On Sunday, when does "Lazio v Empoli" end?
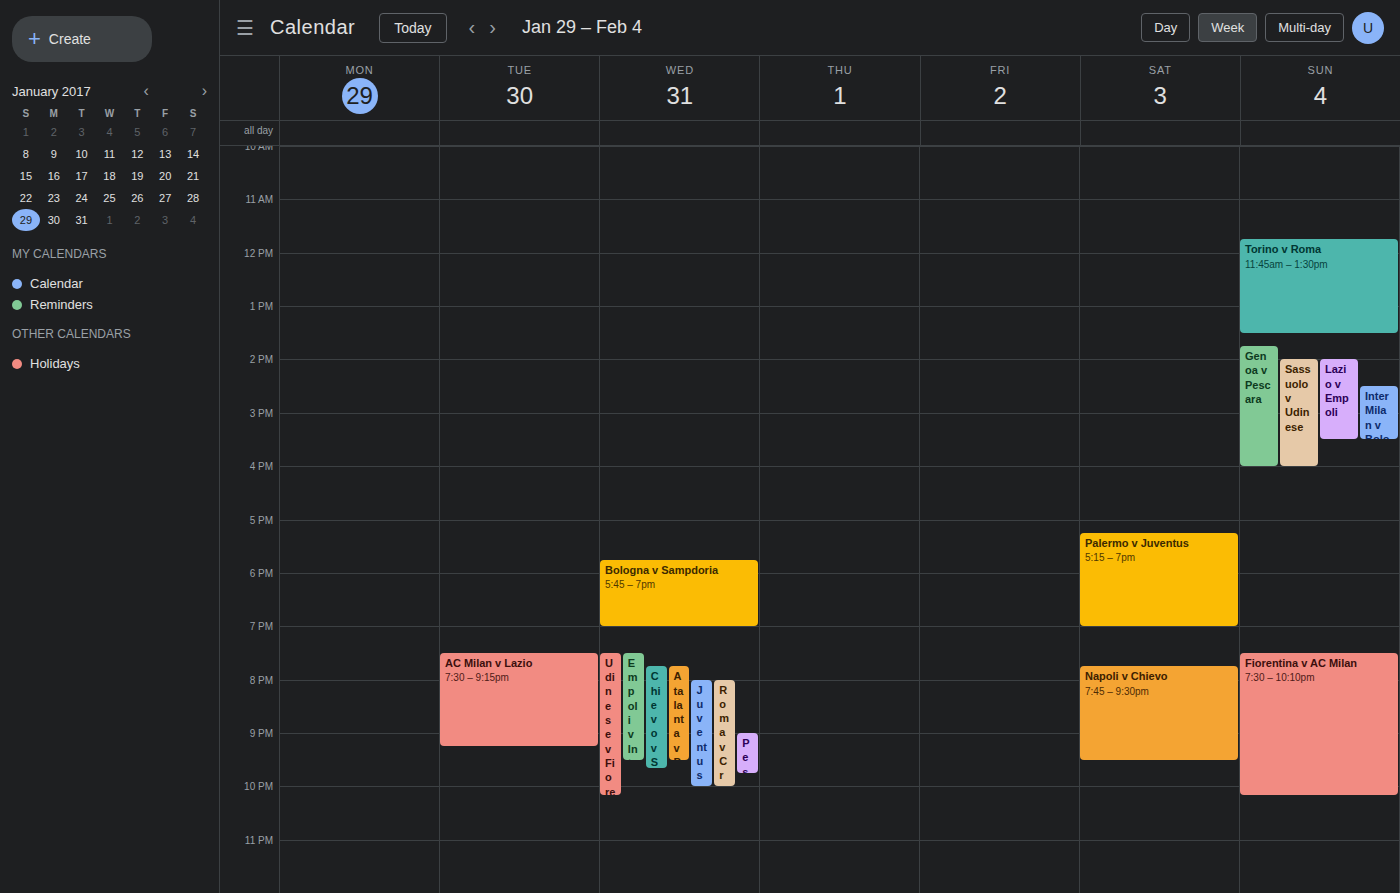
3:30 PM